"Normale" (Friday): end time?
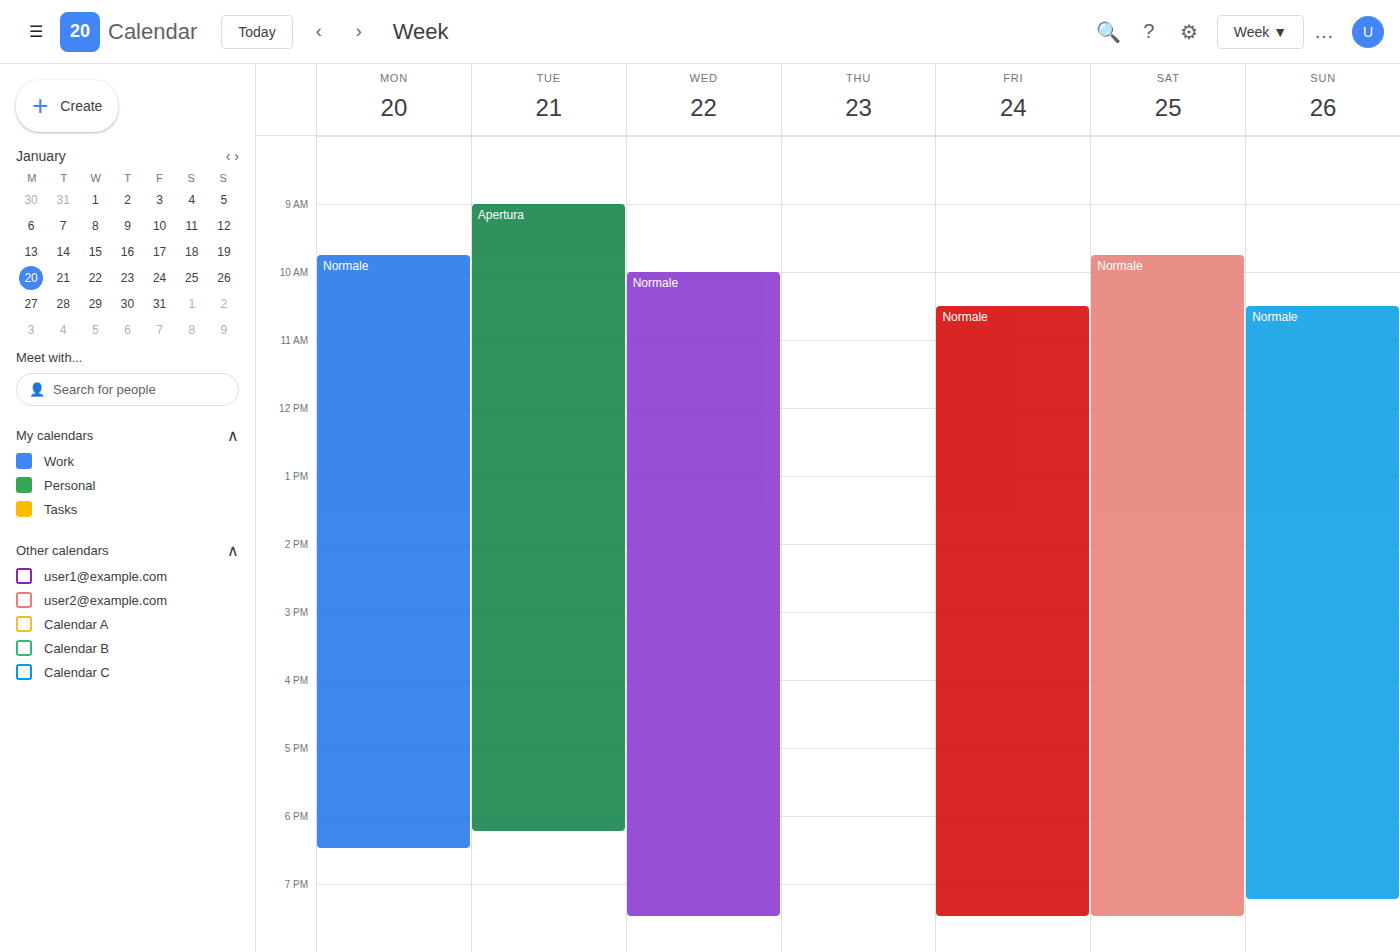
19:30